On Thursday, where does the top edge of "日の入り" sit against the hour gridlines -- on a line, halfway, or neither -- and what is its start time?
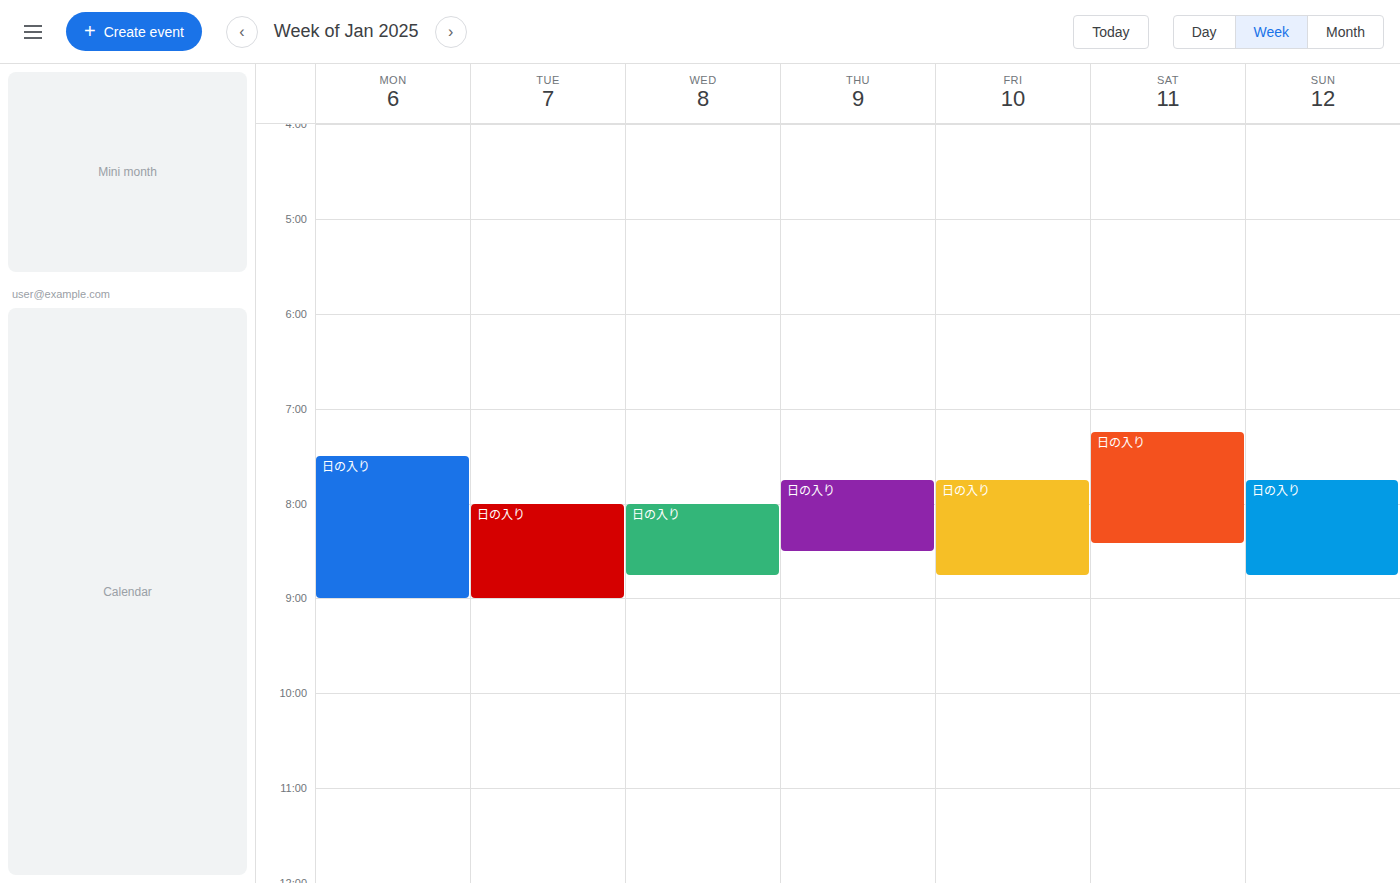
7:45 AM -- neither: three quarters of the way from the 7 AM line to the 8 AM line.